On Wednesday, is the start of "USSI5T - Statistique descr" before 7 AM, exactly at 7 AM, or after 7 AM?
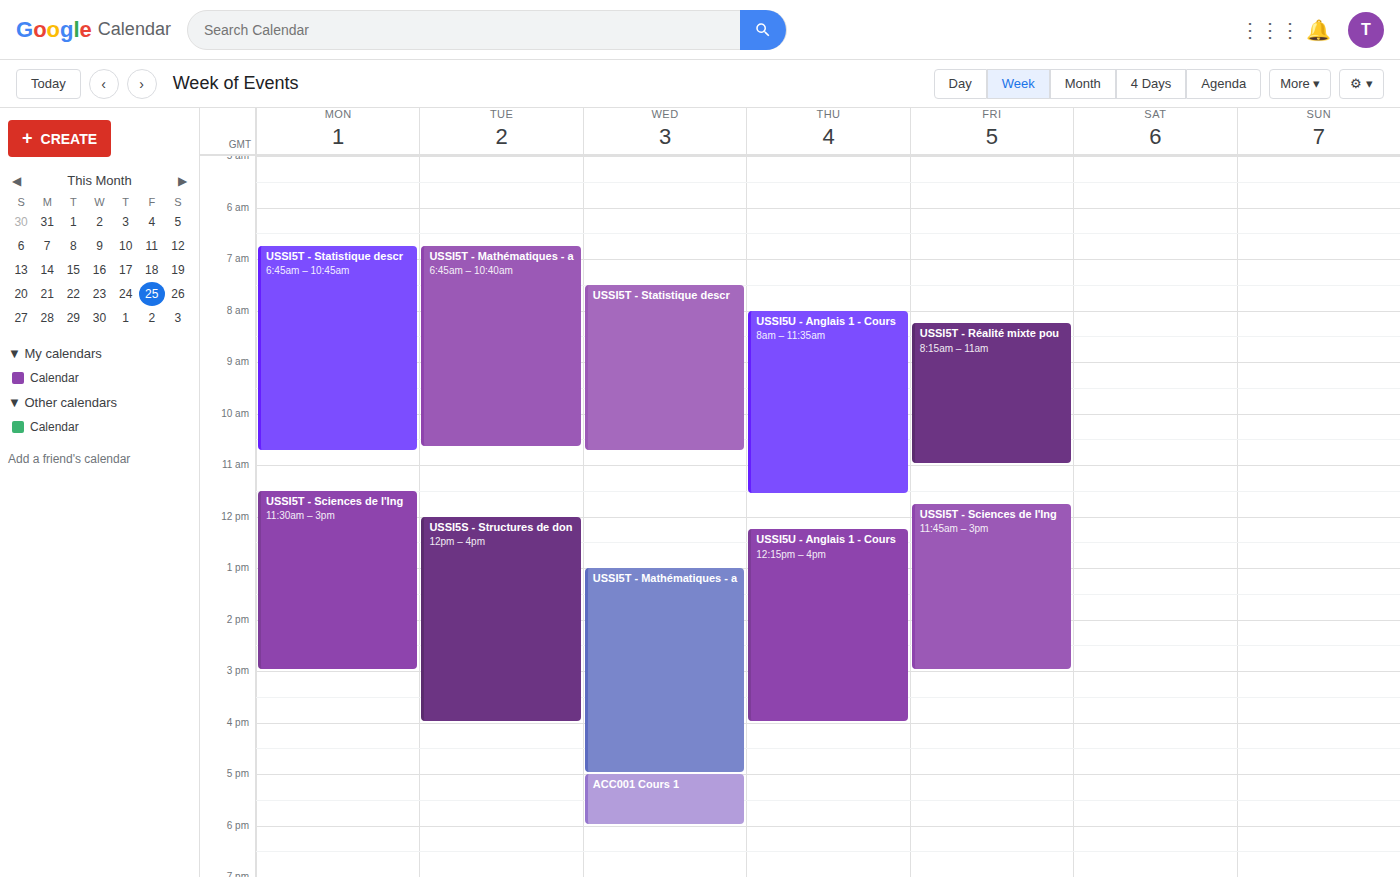
7:30 AM -- after 7 AM, 30 minutes below the 7 AM line.